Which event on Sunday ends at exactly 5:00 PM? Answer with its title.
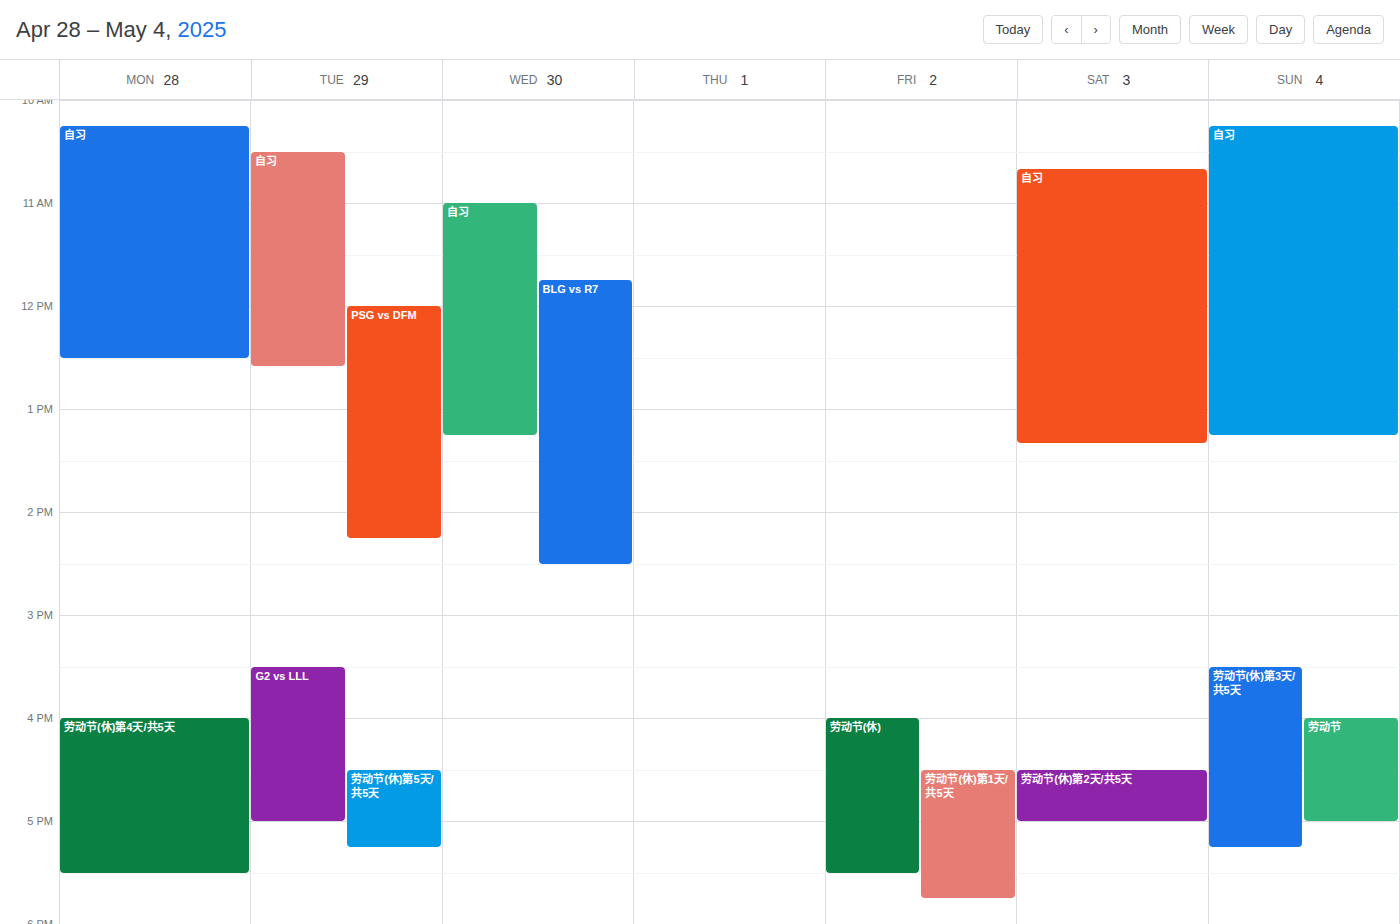
"劳动节"